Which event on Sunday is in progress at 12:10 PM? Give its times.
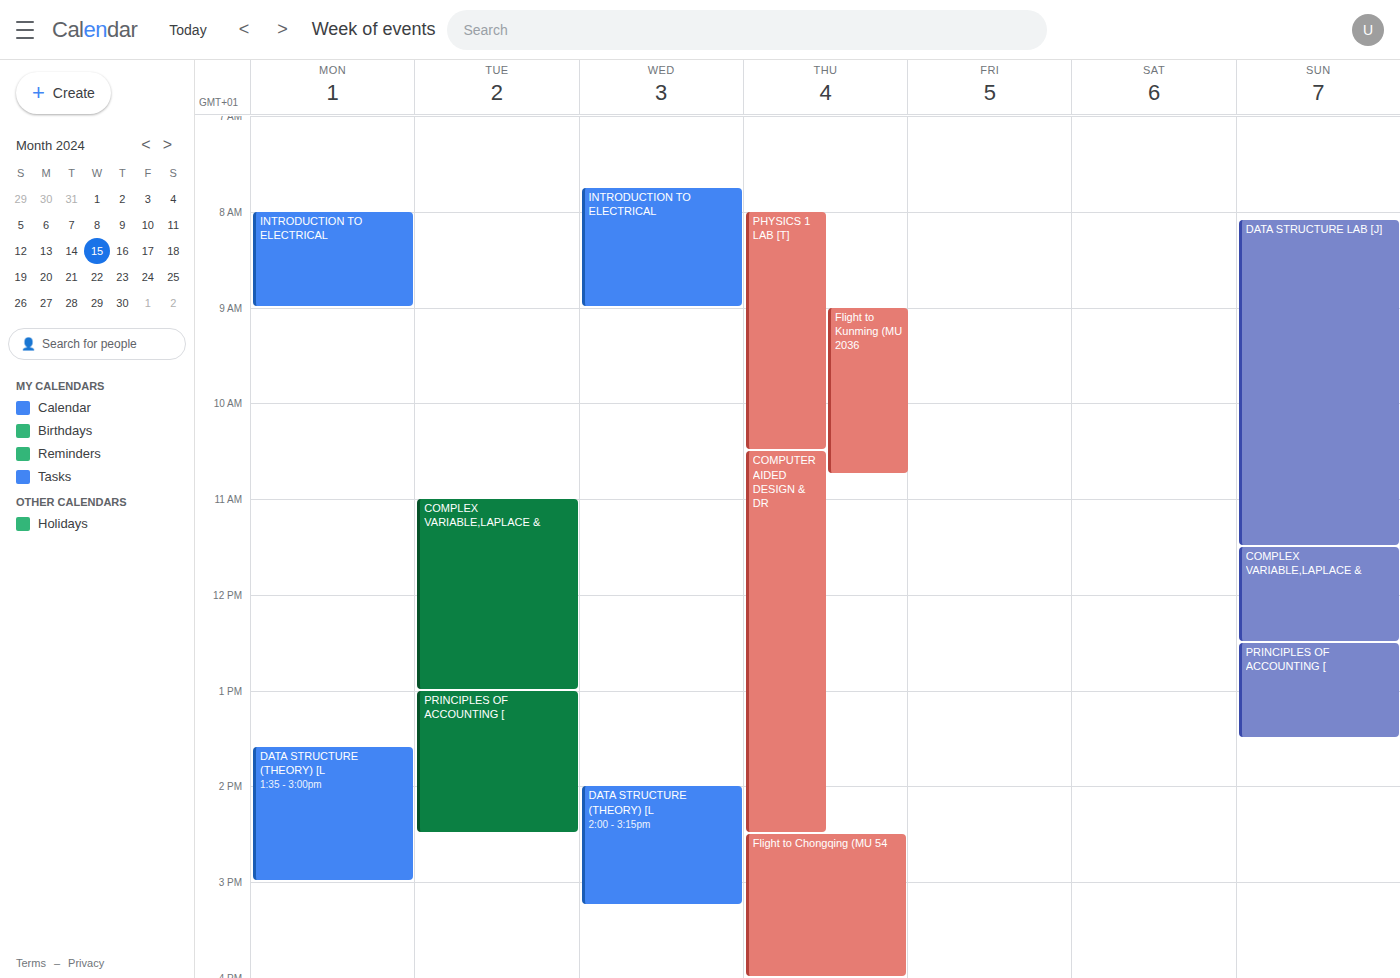
"COMPLEX VARIABLE,LAPLACE &", 11:30 AM to 12:30 PM